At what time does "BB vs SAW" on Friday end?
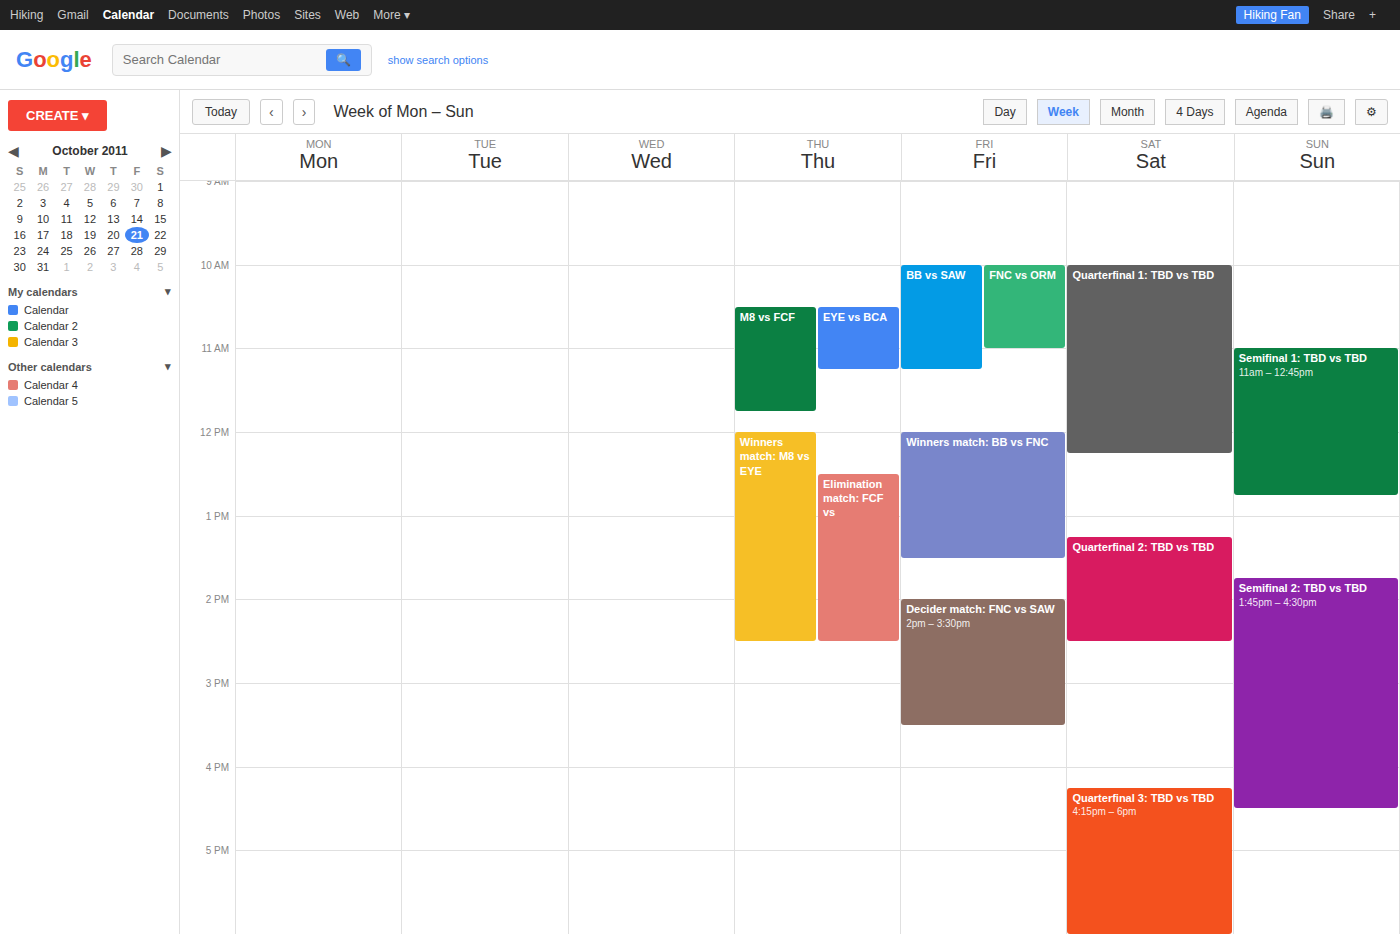
11:15 AM